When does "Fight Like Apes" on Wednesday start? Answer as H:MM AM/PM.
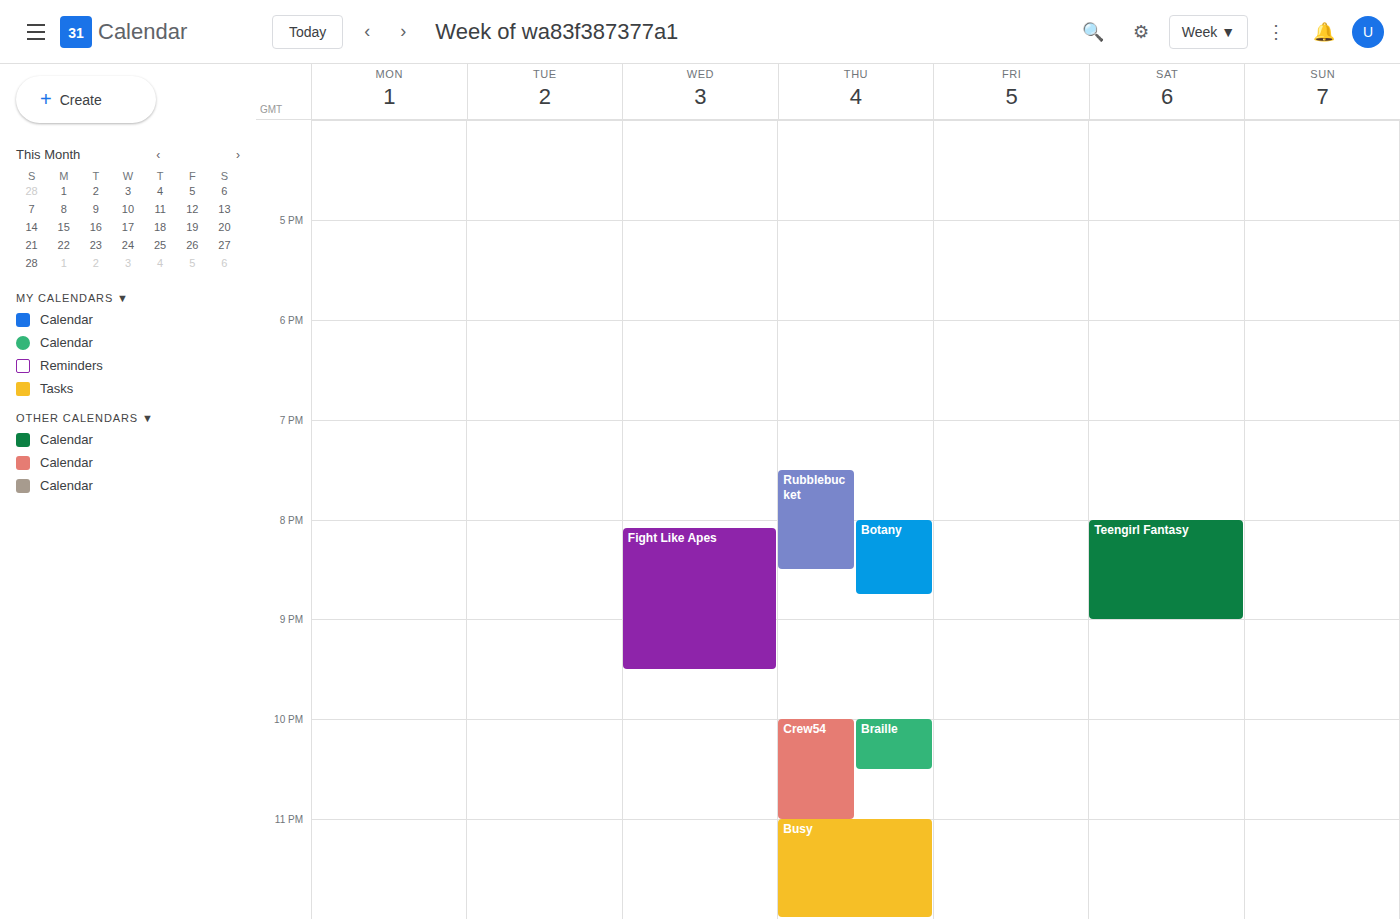
8:05 PM